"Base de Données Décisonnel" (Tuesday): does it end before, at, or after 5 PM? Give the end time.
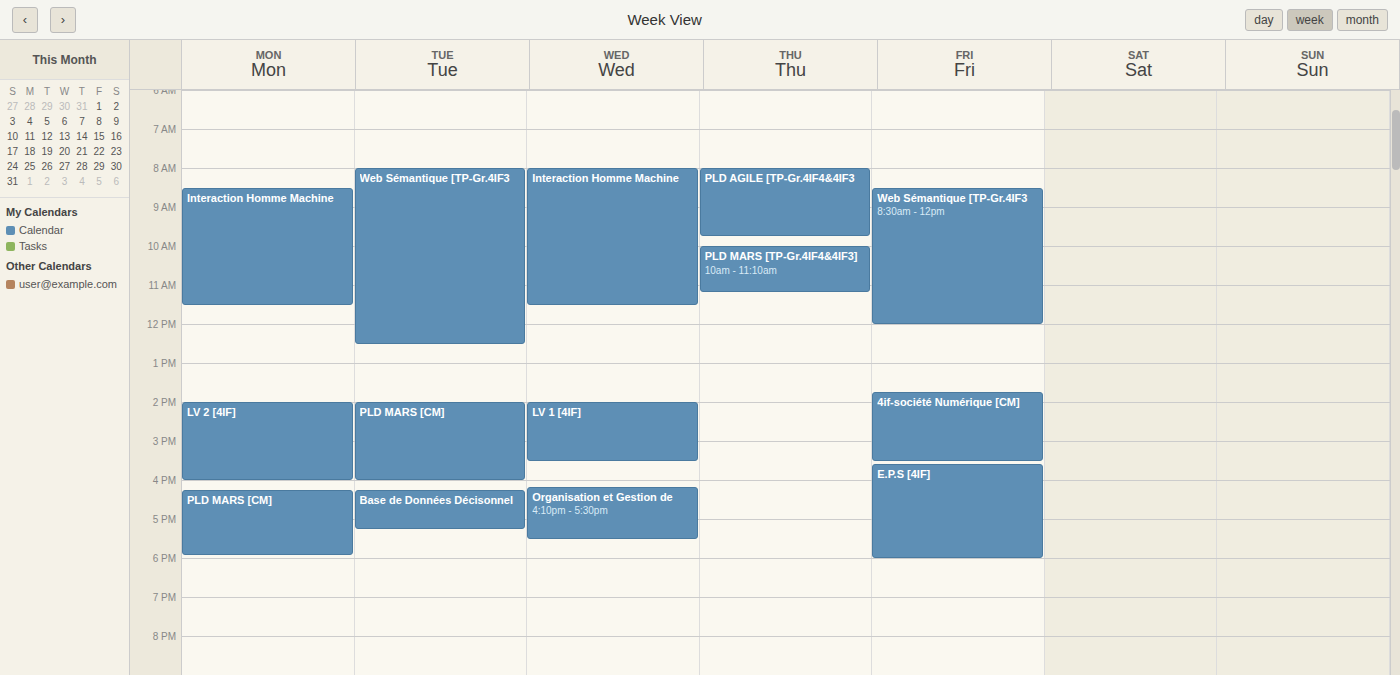
5:15 PM -- after 5 PM, 15 minutes below the 5 PM line.